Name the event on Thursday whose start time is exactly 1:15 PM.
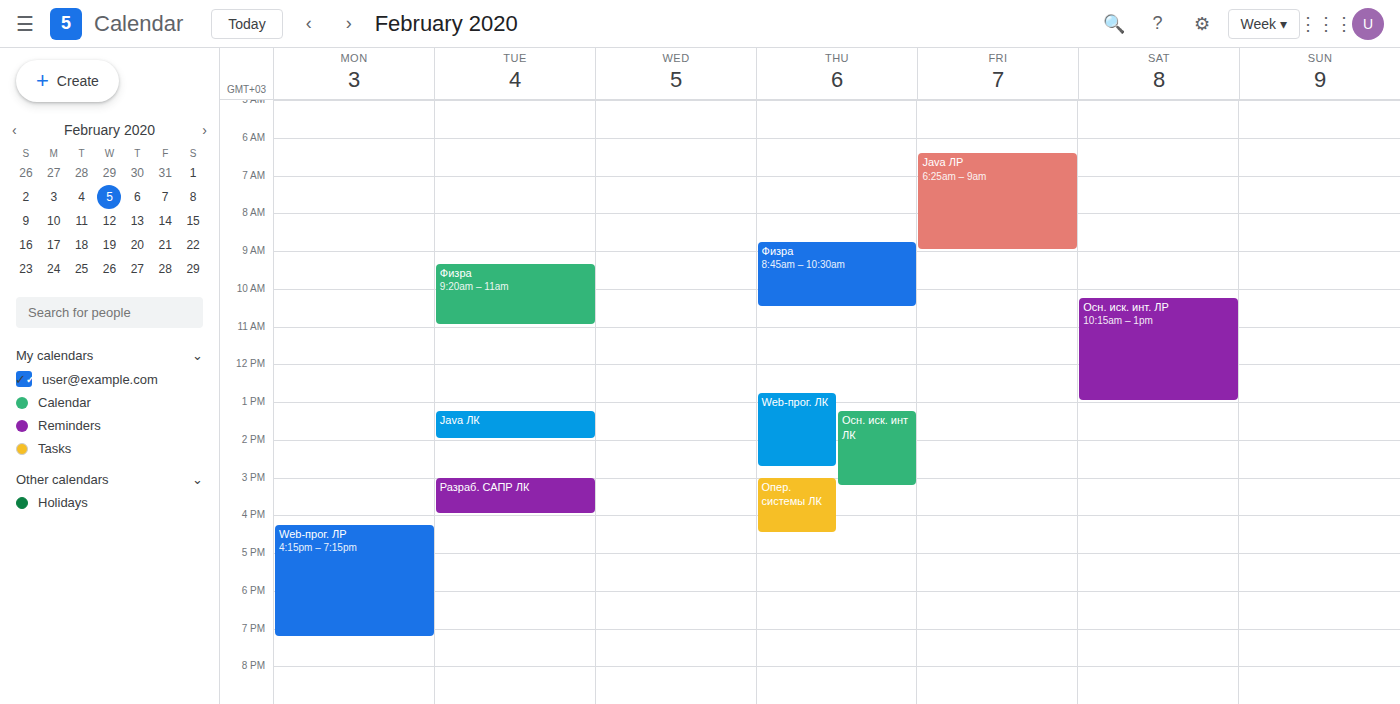
"Осн. иск. инт ЛК"